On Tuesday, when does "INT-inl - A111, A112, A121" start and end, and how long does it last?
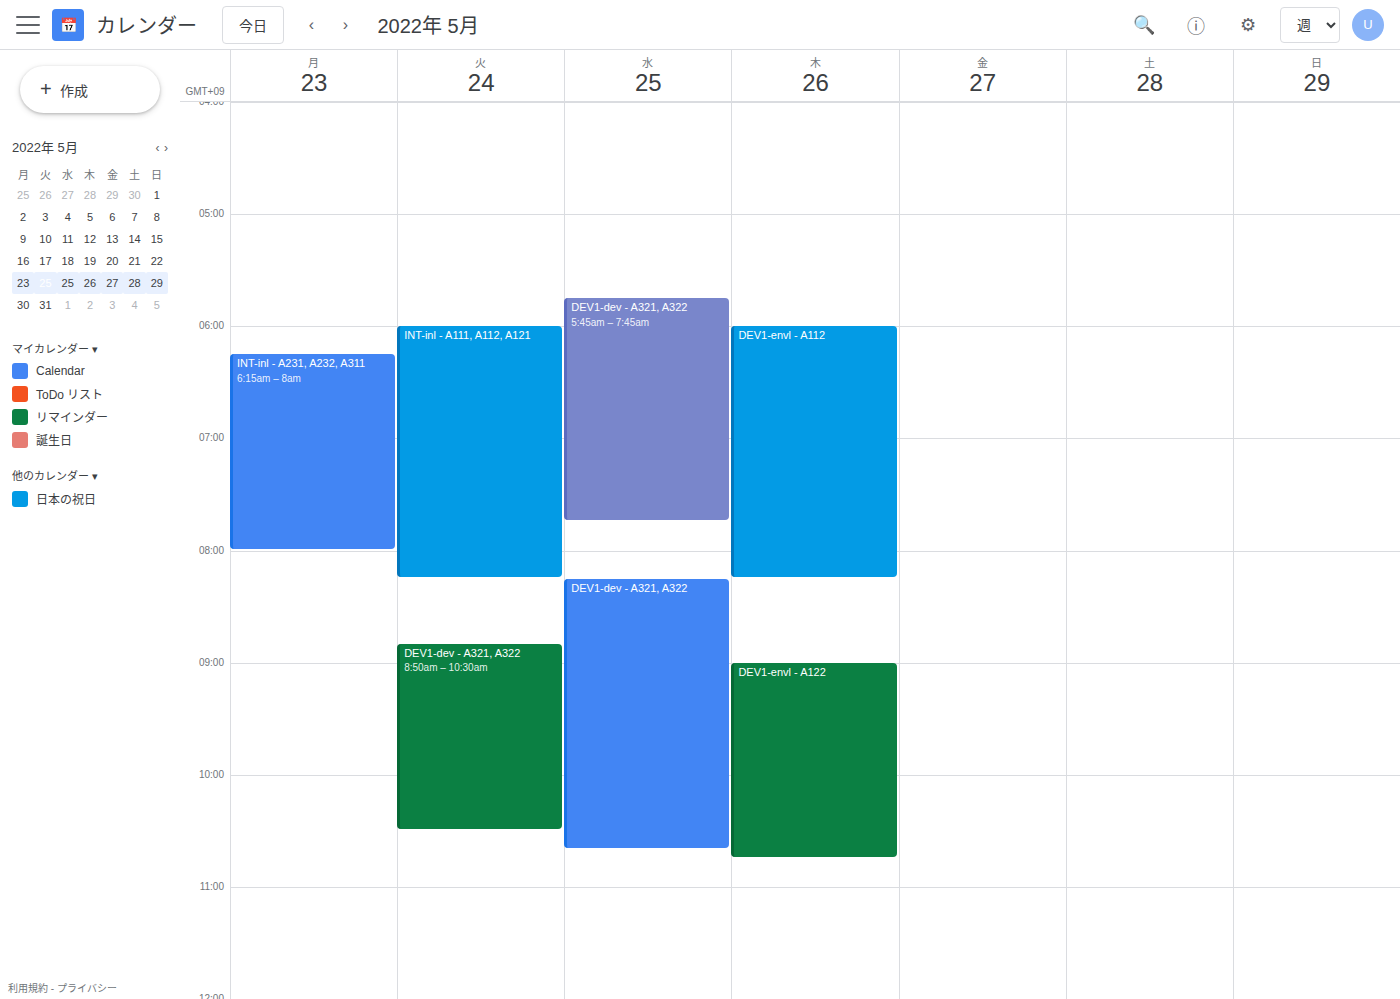
6:00 AM to 8:15 AM, 2 hours 15 minutes